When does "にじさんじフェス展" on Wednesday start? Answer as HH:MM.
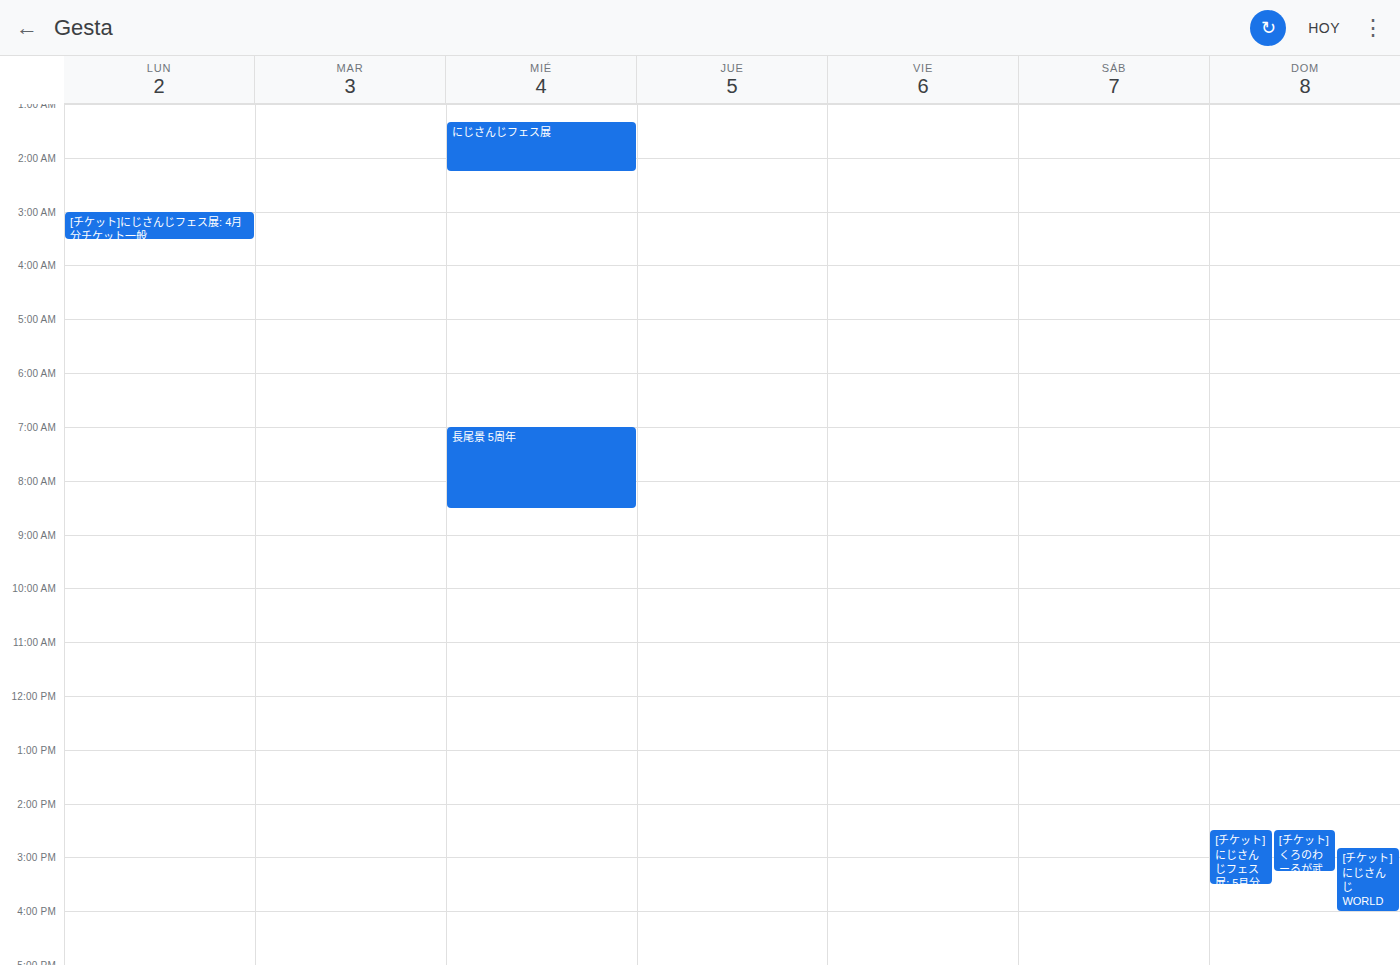
01:20